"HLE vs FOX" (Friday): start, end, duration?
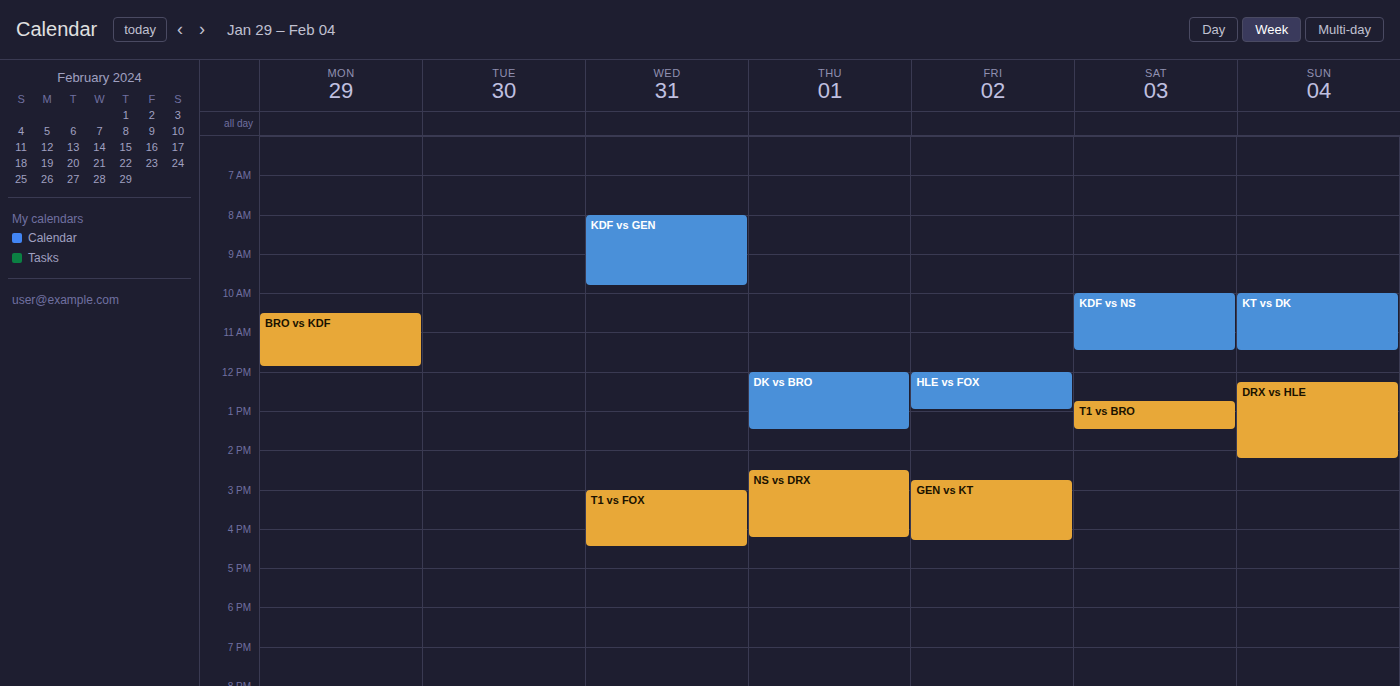
12:00 PM to 1:00 PM, 1 hour